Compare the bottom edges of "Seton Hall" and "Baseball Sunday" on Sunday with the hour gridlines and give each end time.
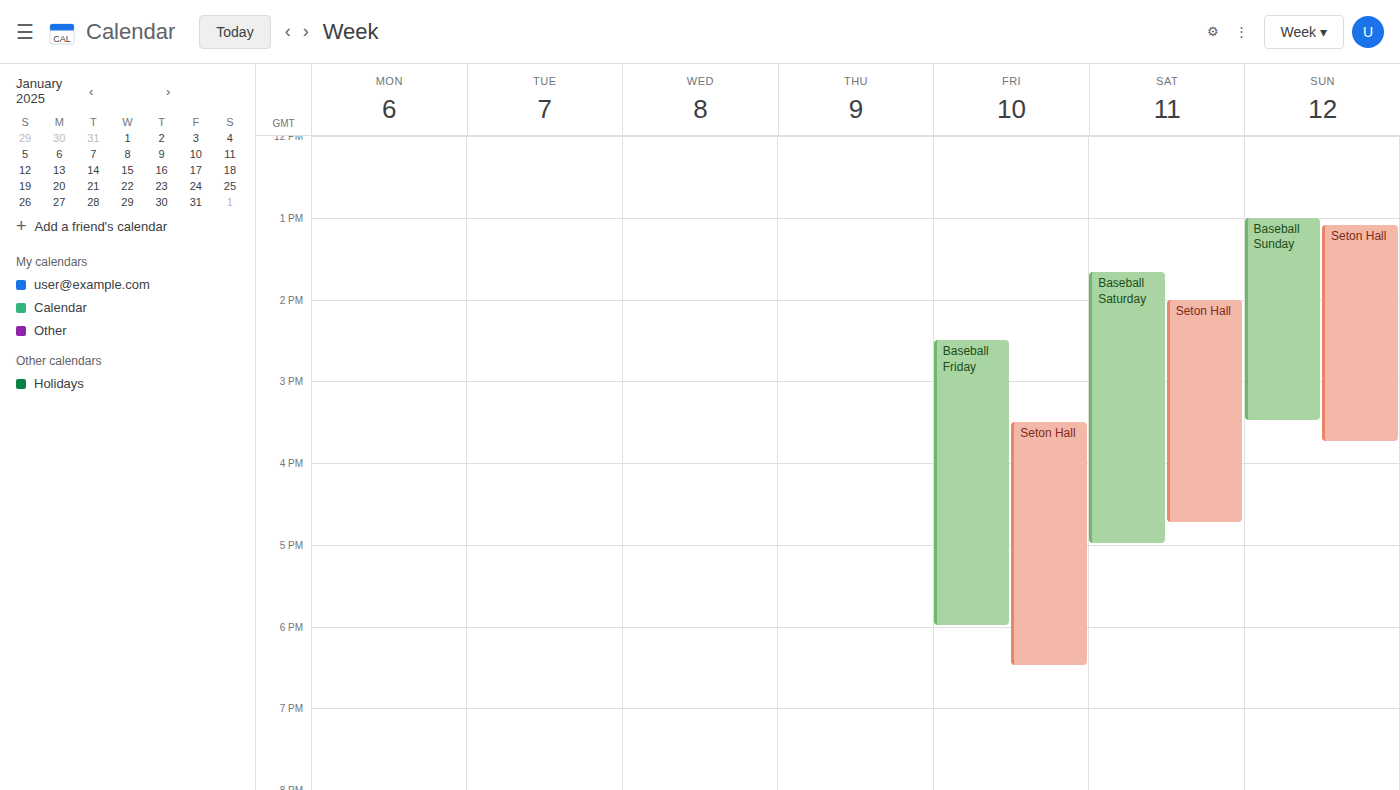
"Seton Hall": 3:45 PM, neither: three quarters of the way from the 3 PM line to the 4 PM line. "Baseball Sunday": 3:30 PM, halfway between the 3 PM and 4 PM lines.